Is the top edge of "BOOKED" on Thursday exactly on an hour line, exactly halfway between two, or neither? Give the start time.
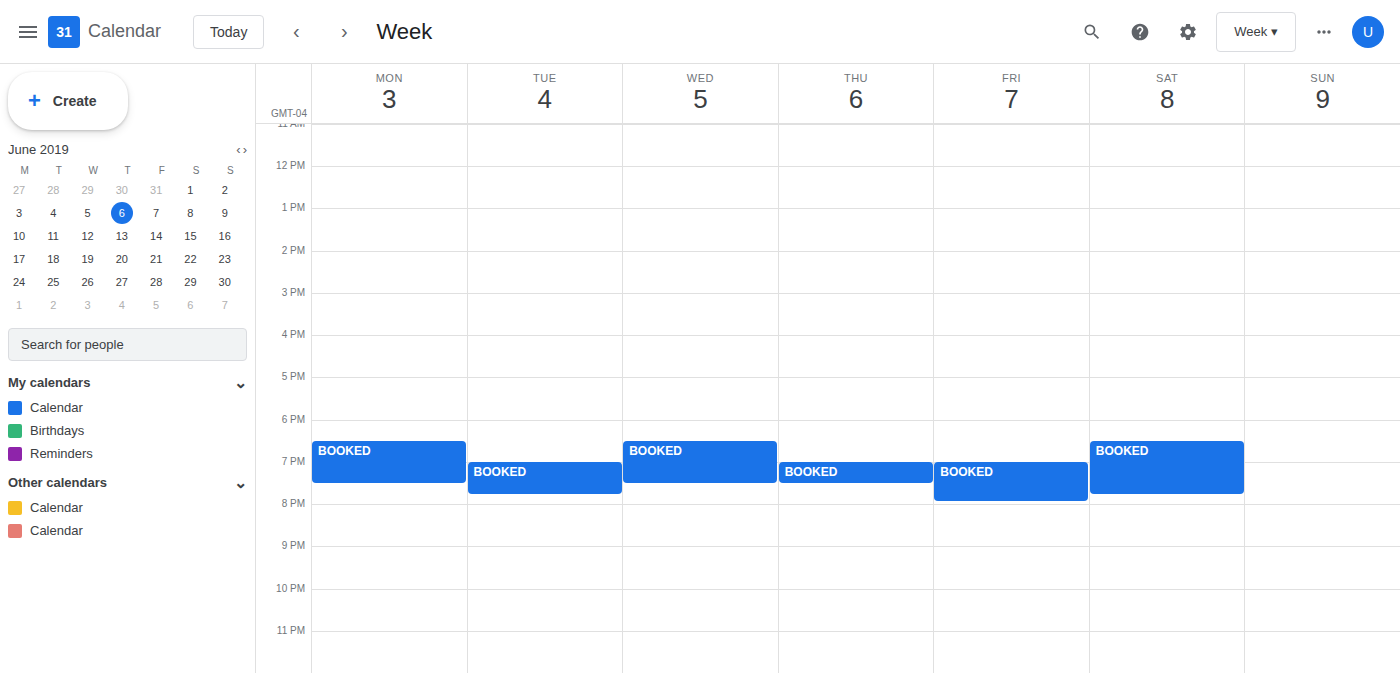
7:00 PM -- exactly on the 7 PM line.